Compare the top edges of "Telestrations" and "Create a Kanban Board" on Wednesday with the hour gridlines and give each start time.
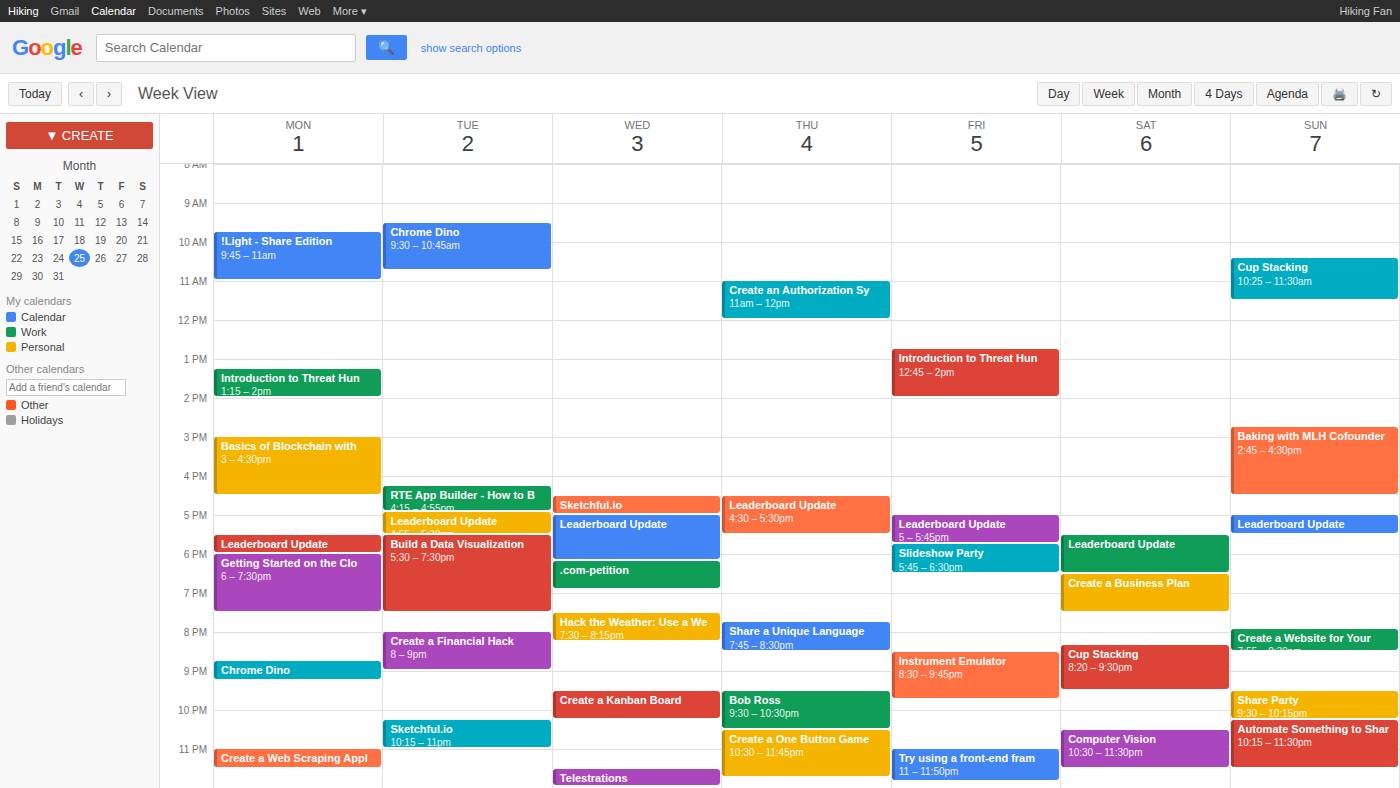
"Telestrations": 11:30 PM, halfway between the 11 PM and 12 AM lines. "Create a Kanban Board": 9:30 PM, halfway between the 9 PM and 10 PM lines.